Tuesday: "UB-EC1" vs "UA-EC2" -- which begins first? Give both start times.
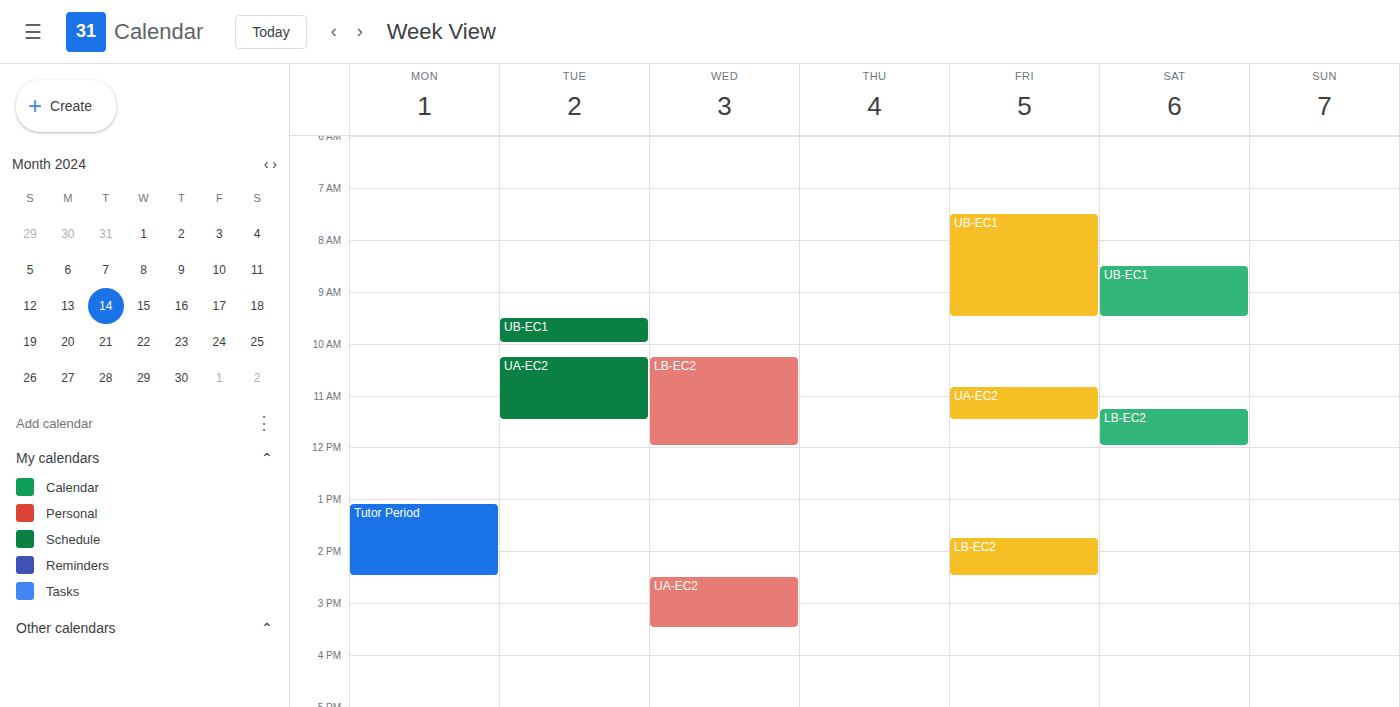
"UB-EC1" 9:30 AM; "UA-EC2" 10:15 AM.